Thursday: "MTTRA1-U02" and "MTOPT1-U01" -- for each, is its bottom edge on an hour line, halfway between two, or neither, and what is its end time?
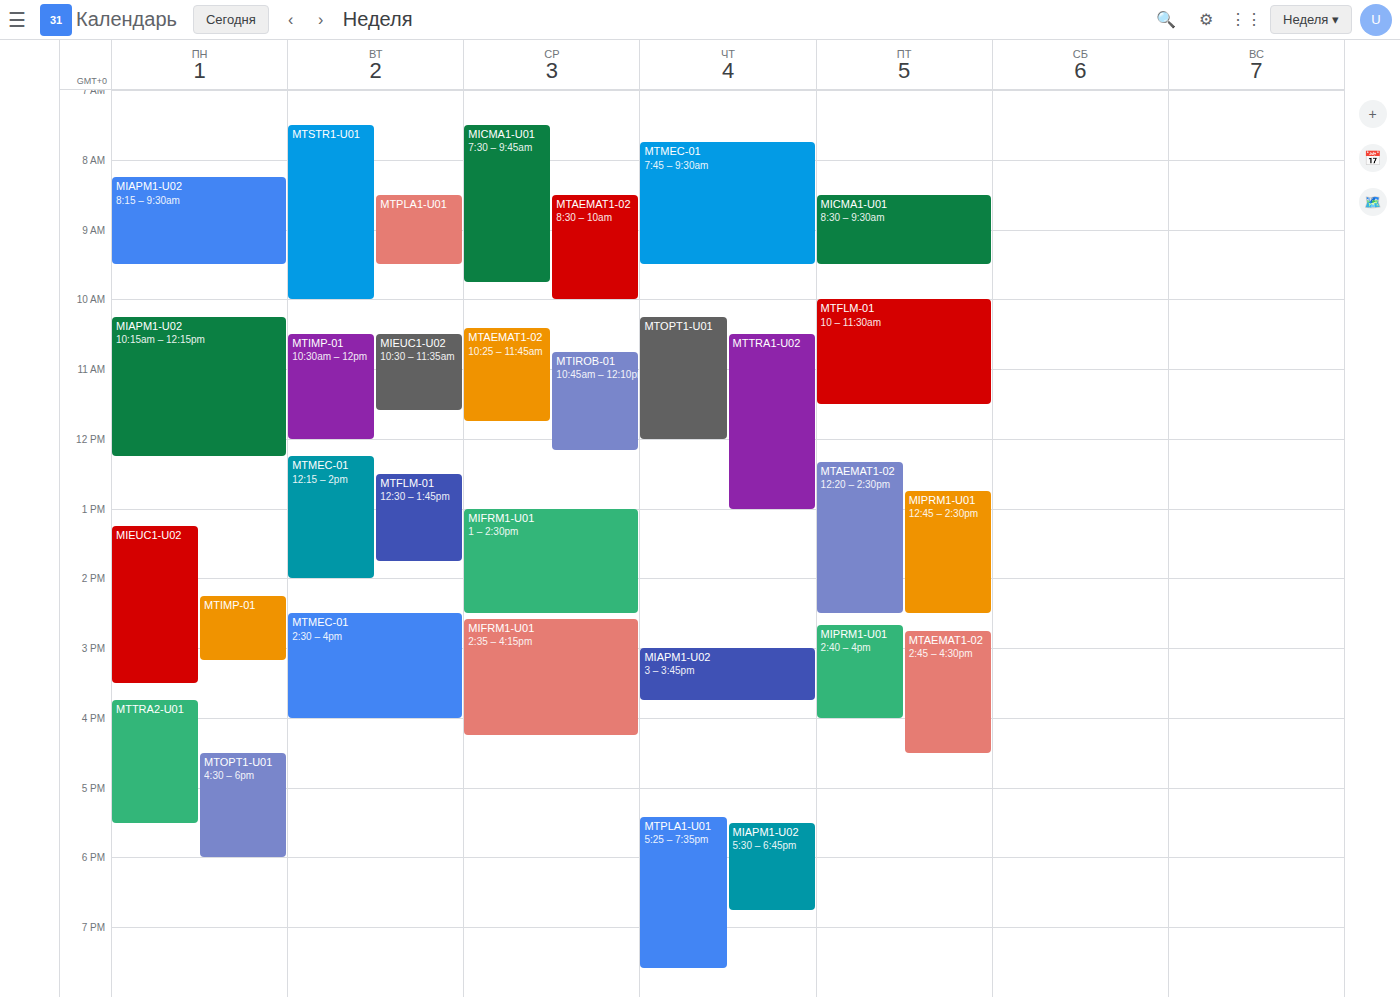
"MTTRA1-U02": 1:00 PM, exactly on the 1 PM line. "MTOPT1-U01": 12:00 PM, exactly on the 12 PM line.